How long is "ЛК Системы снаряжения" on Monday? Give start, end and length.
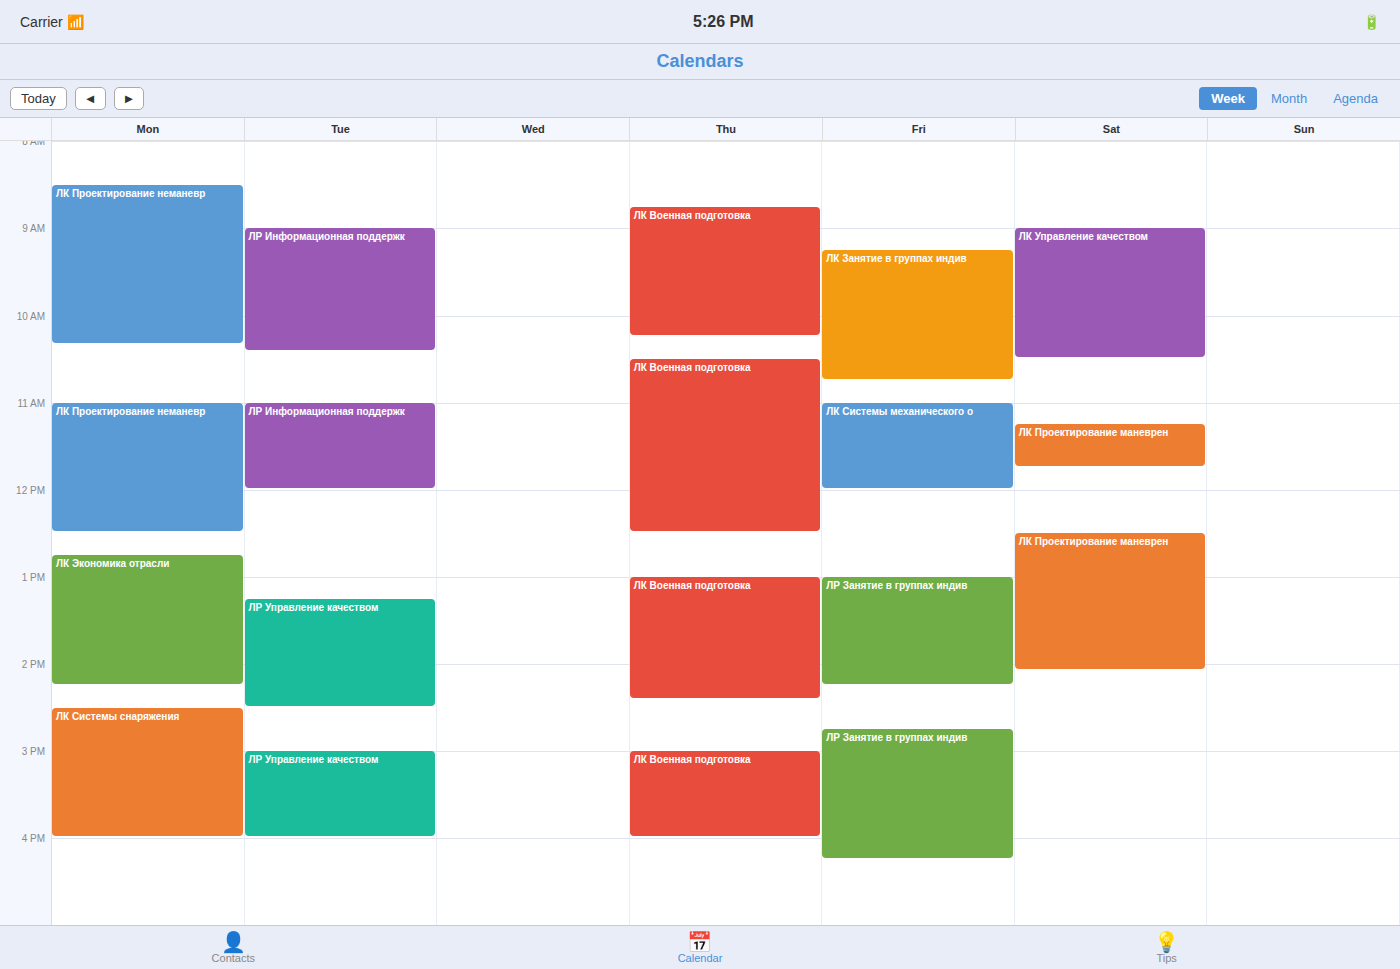
2:30 PM to 4:00 PM, 1 hour 30 minutes